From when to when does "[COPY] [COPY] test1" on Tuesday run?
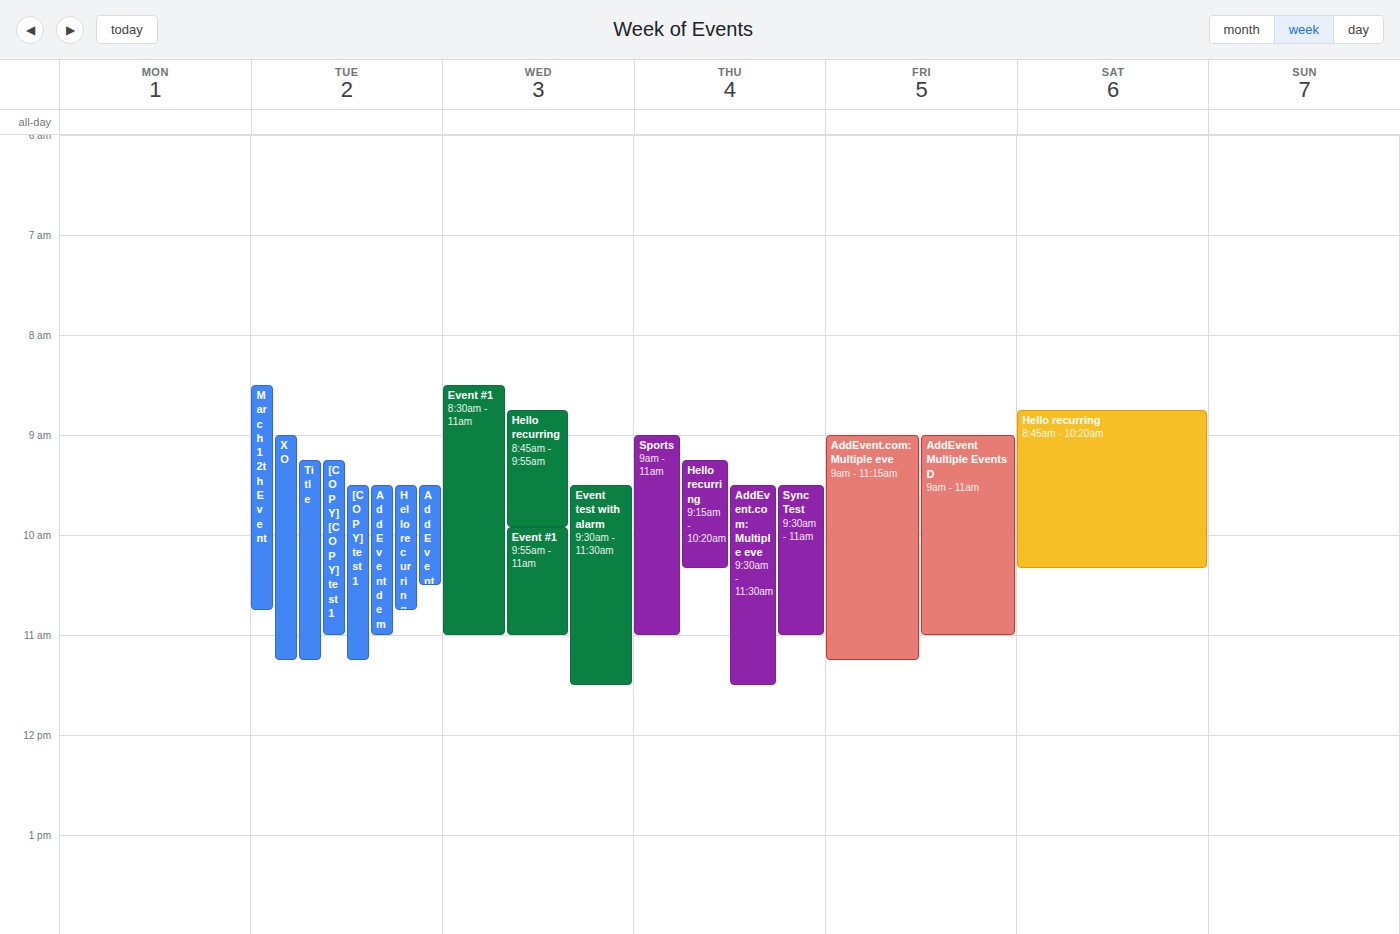
9:15 AM to 11:00 AM